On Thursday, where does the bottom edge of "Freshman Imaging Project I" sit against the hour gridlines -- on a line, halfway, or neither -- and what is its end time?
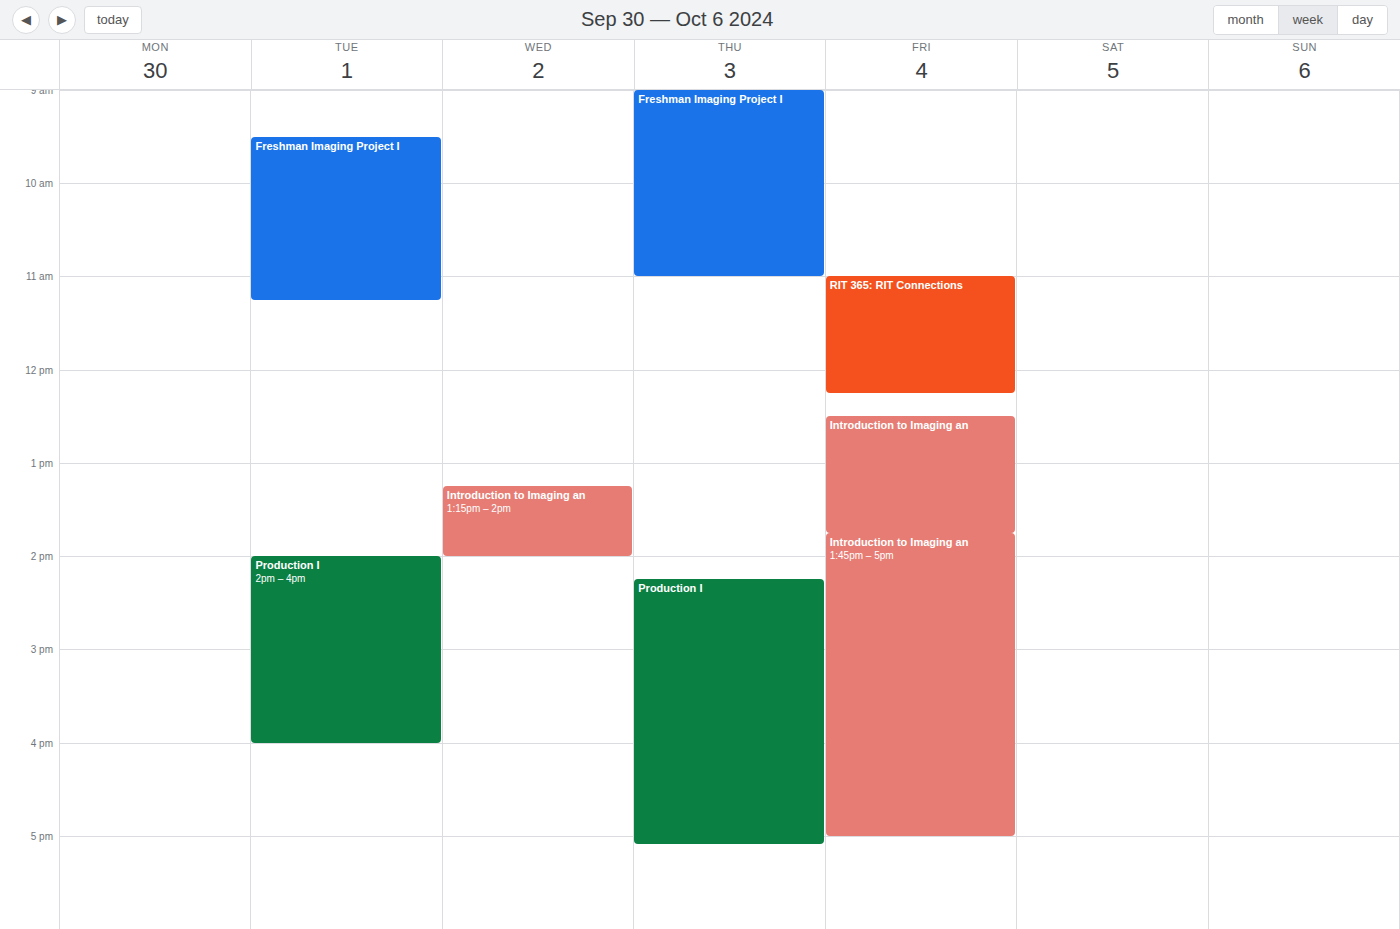
11:00 AM -- exactly on the 11 AM line.